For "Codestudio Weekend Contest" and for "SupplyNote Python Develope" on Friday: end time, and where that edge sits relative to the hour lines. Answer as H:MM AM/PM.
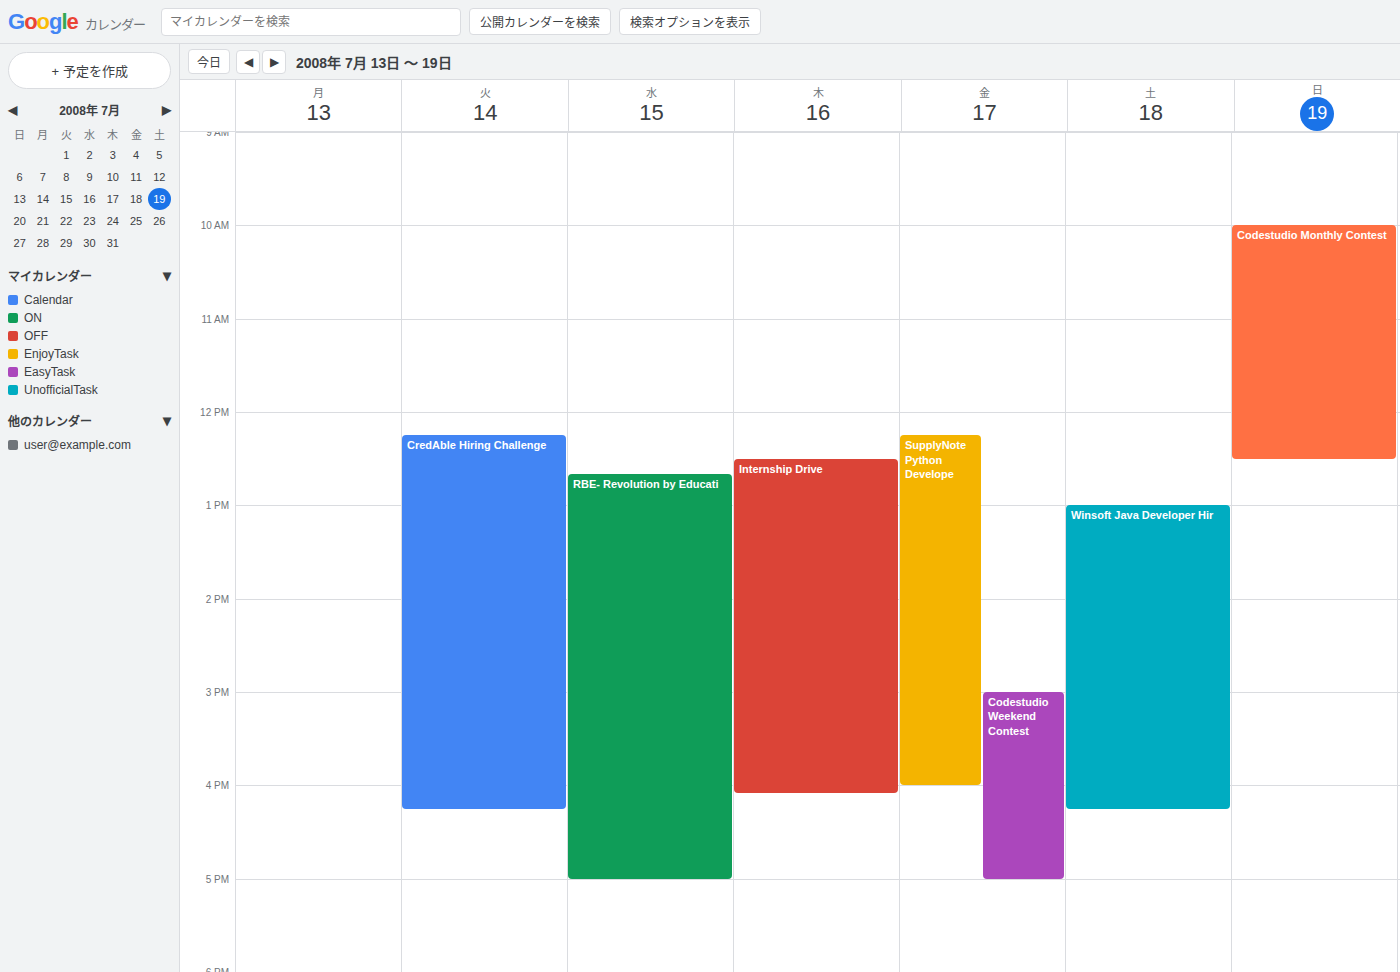
"Codestudio Weekend Contest": 5:00 PM, exactly on the 5 PM line. "SupplyNote Python Develope": 4:00 PM, exactly on the 4 PM line.